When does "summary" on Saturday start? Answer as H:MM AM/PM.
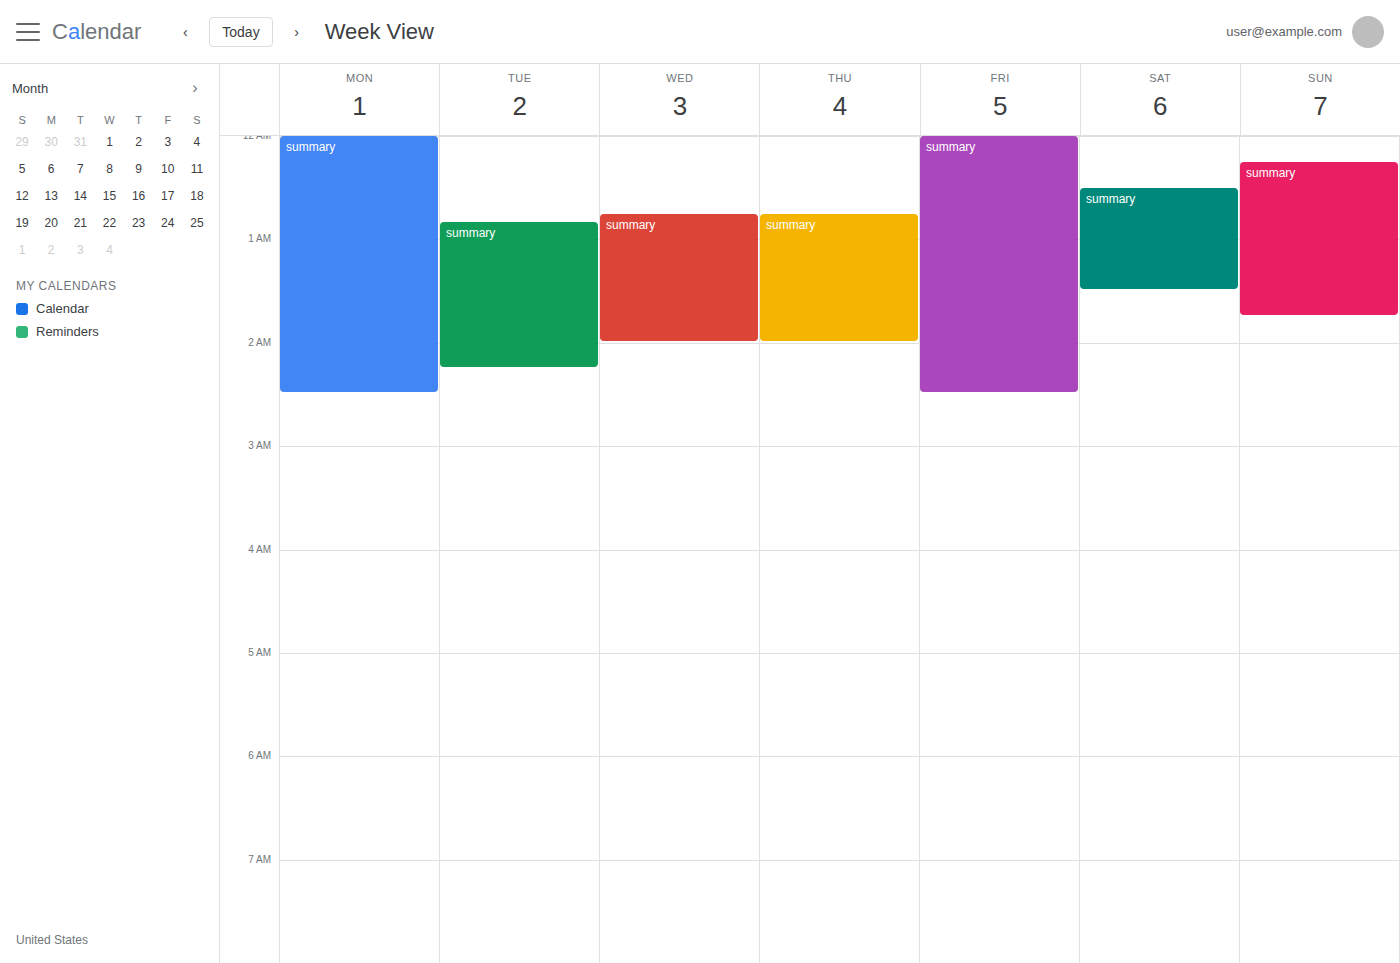
12:30 AM